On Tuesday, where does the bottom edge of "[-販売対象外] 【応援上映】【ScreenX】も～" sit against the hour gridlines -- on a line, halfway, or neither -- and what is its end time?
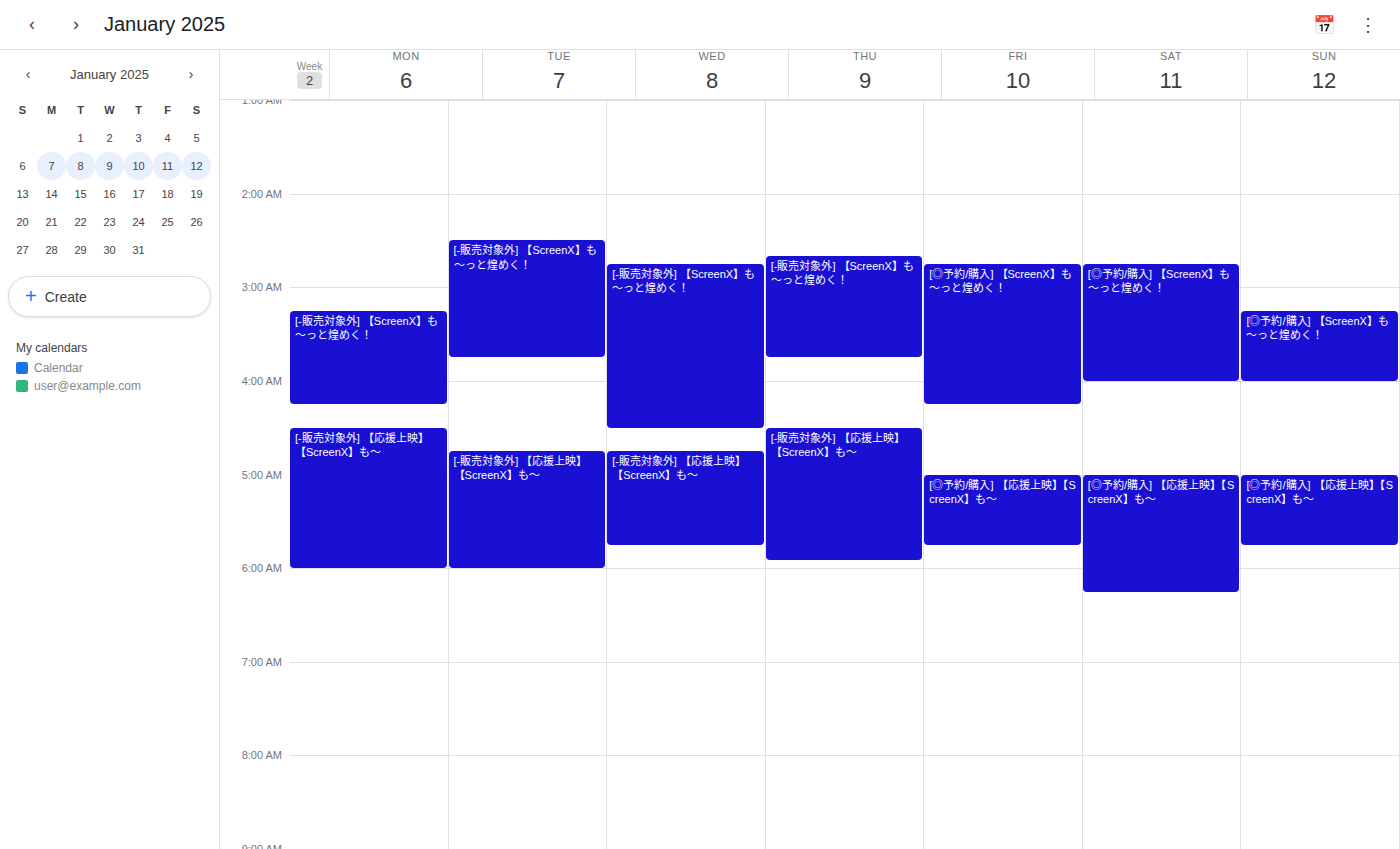
6:00 AM -- exactly on the 6 AM line.